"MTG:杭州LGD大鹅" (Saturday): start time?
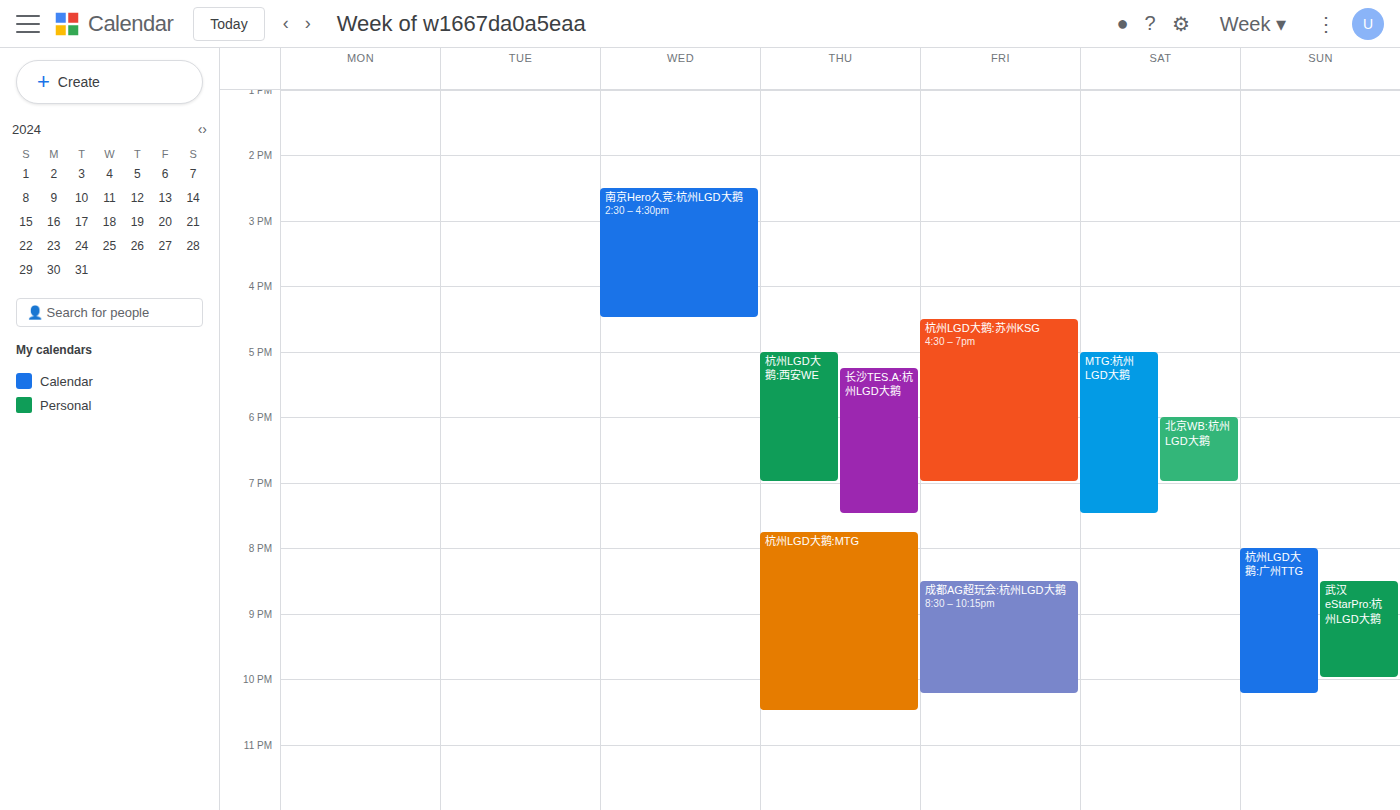
5:00 PM